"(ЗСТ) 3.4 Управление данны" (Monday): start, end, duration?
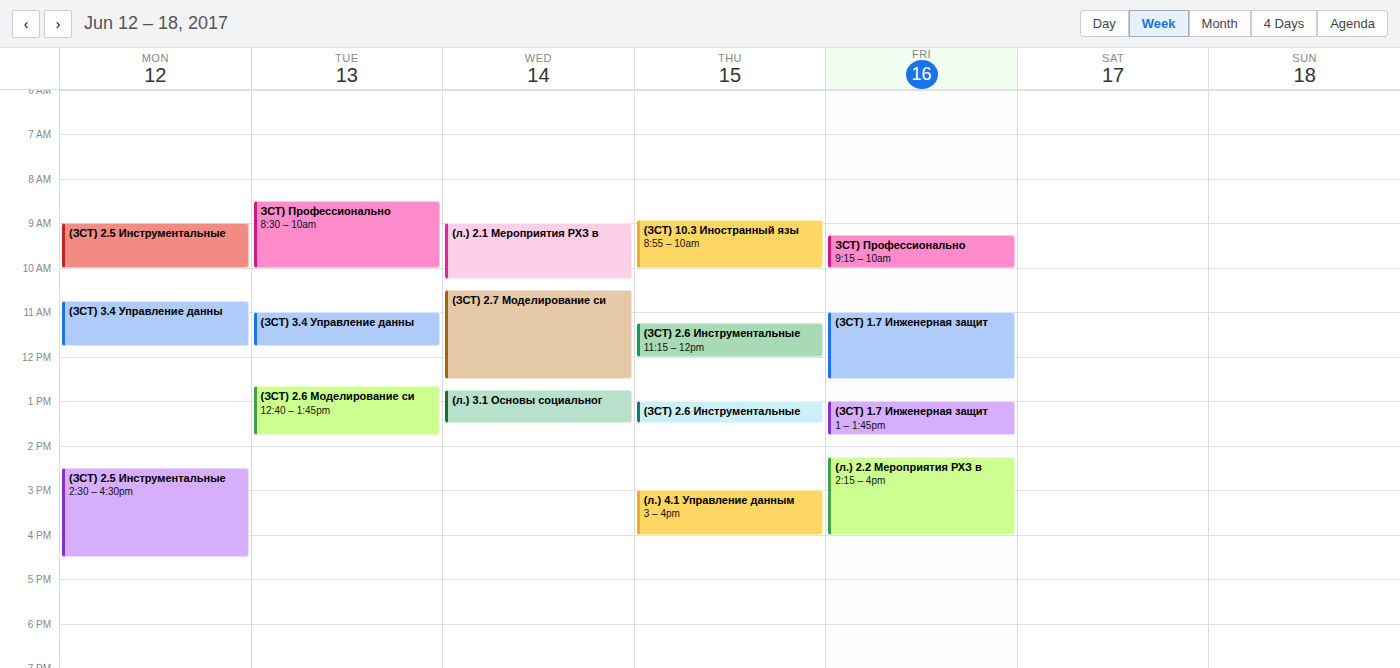
10:45 AM to 11:45 AM, 1 hour